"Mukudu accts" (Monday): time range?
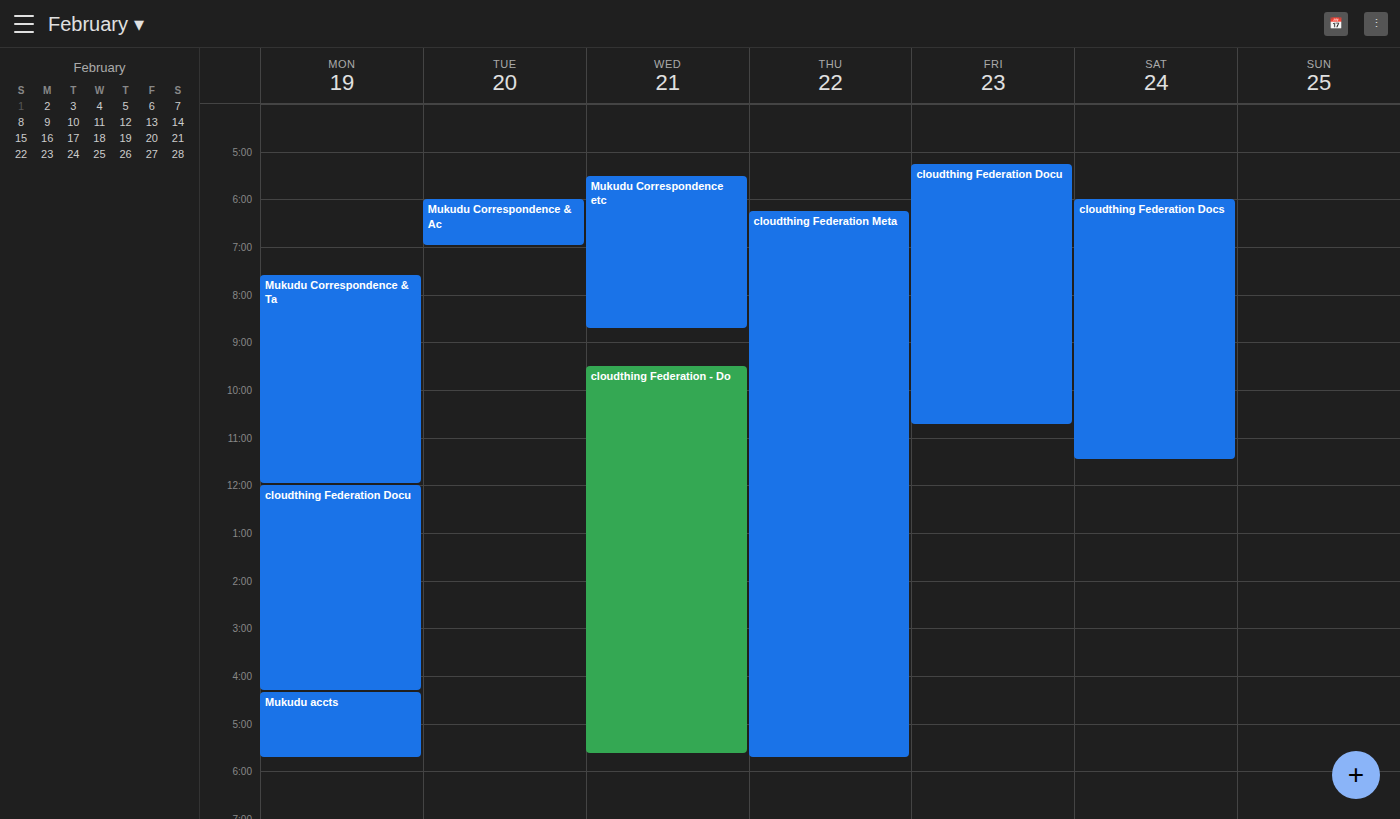
4:20 PM to 5:45 PM